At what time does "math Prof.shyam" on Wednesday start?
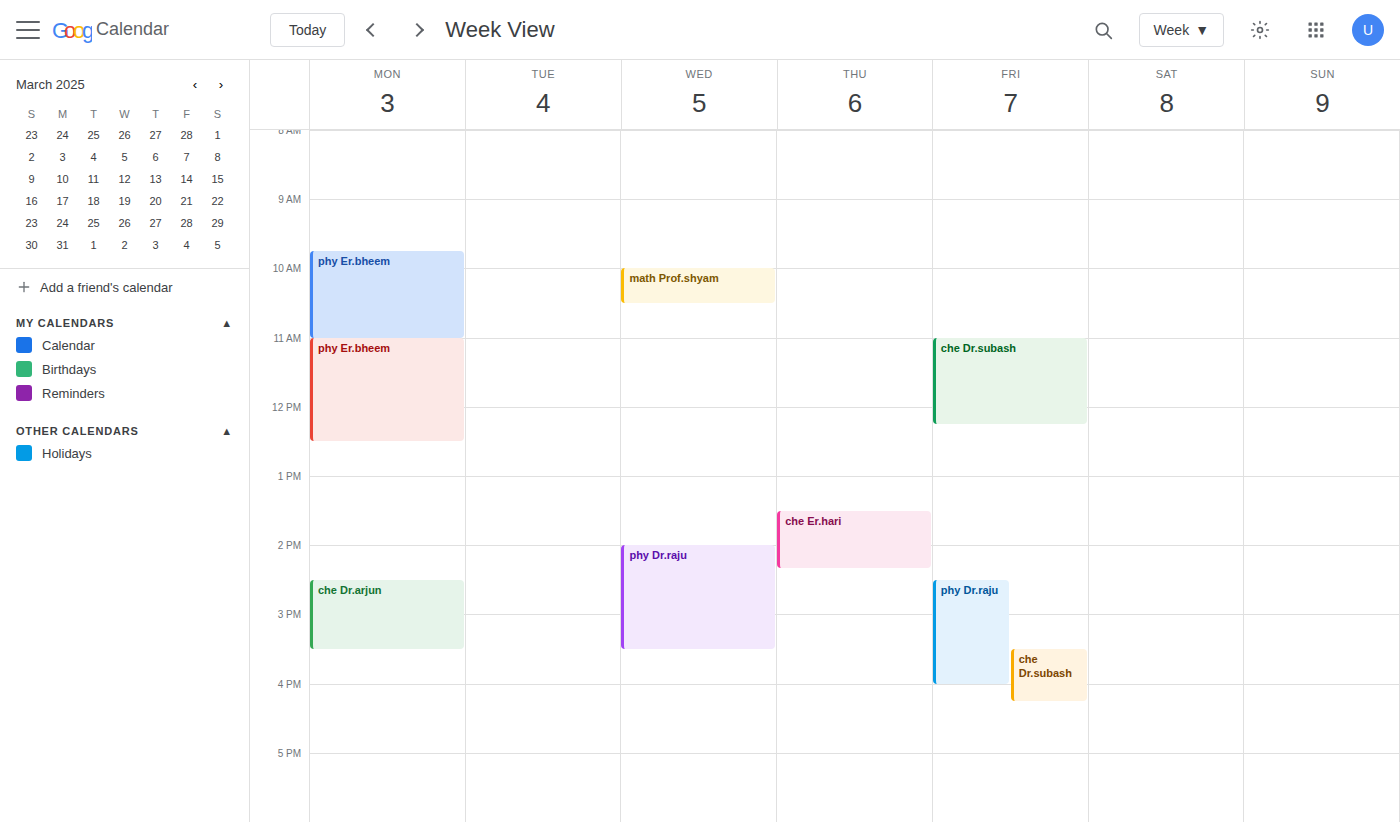
10:00 AM